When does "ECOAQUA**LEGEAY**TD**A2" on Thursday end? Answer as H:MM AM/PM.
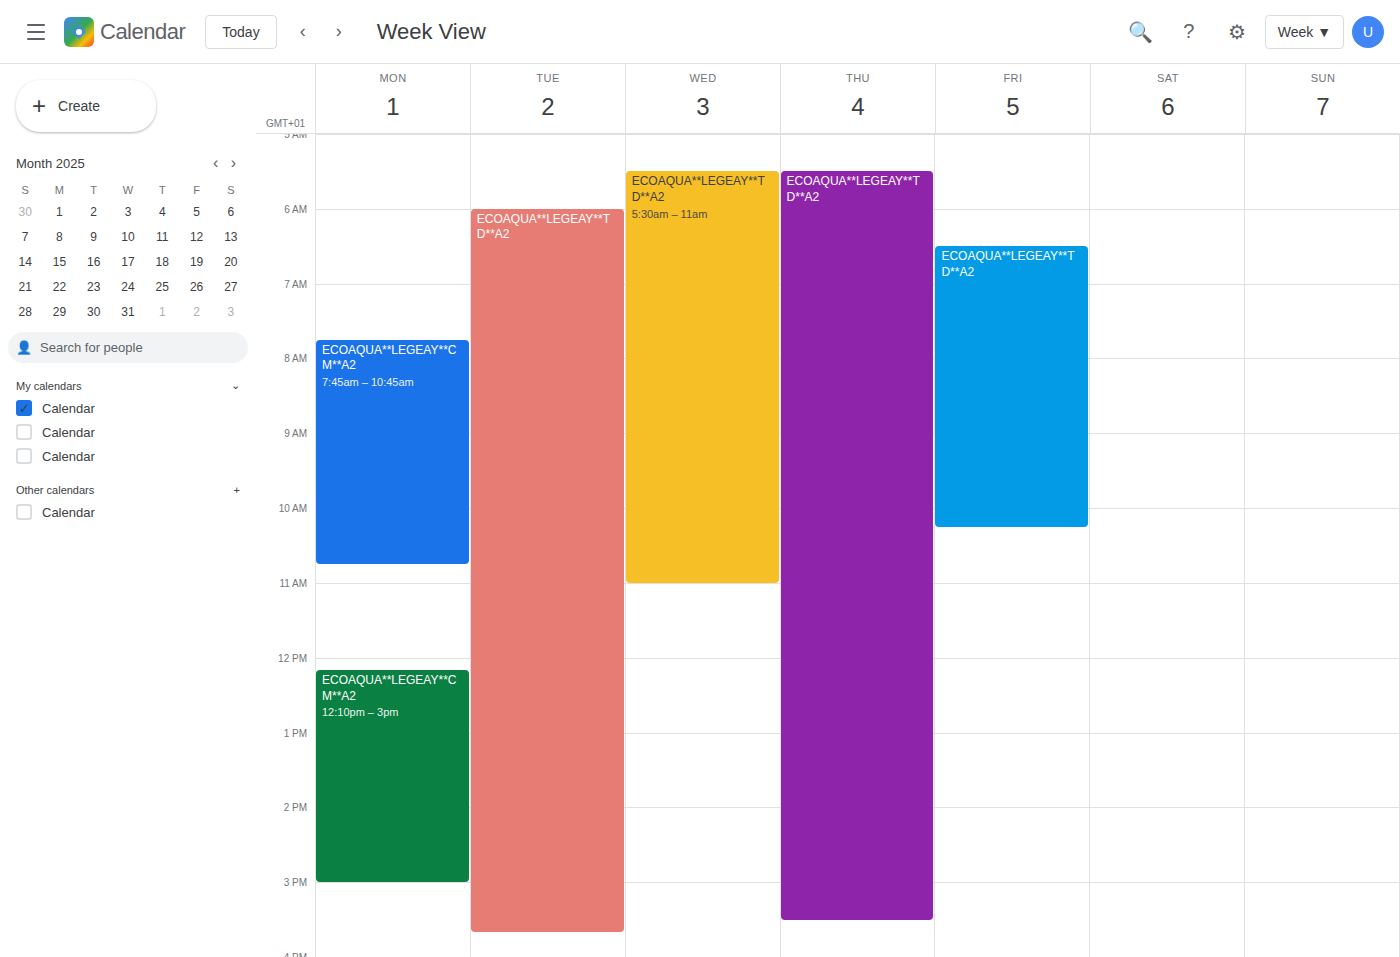
3:30 PM